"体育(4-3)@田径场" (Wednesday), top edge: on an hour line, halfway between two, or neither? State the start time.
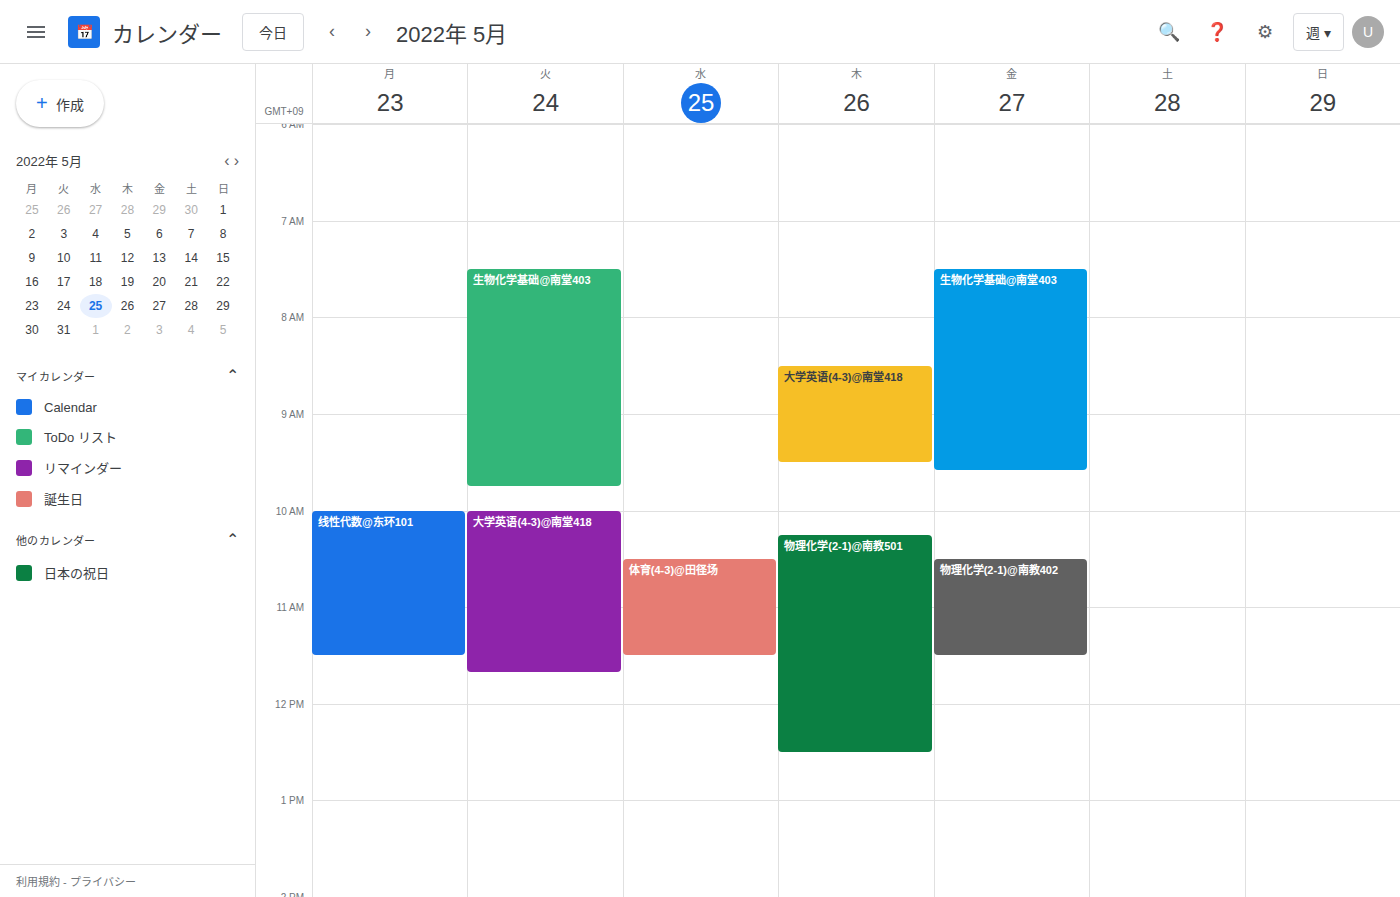
10:30 AM -- halfway between the 10 AM and 11 AM lines.